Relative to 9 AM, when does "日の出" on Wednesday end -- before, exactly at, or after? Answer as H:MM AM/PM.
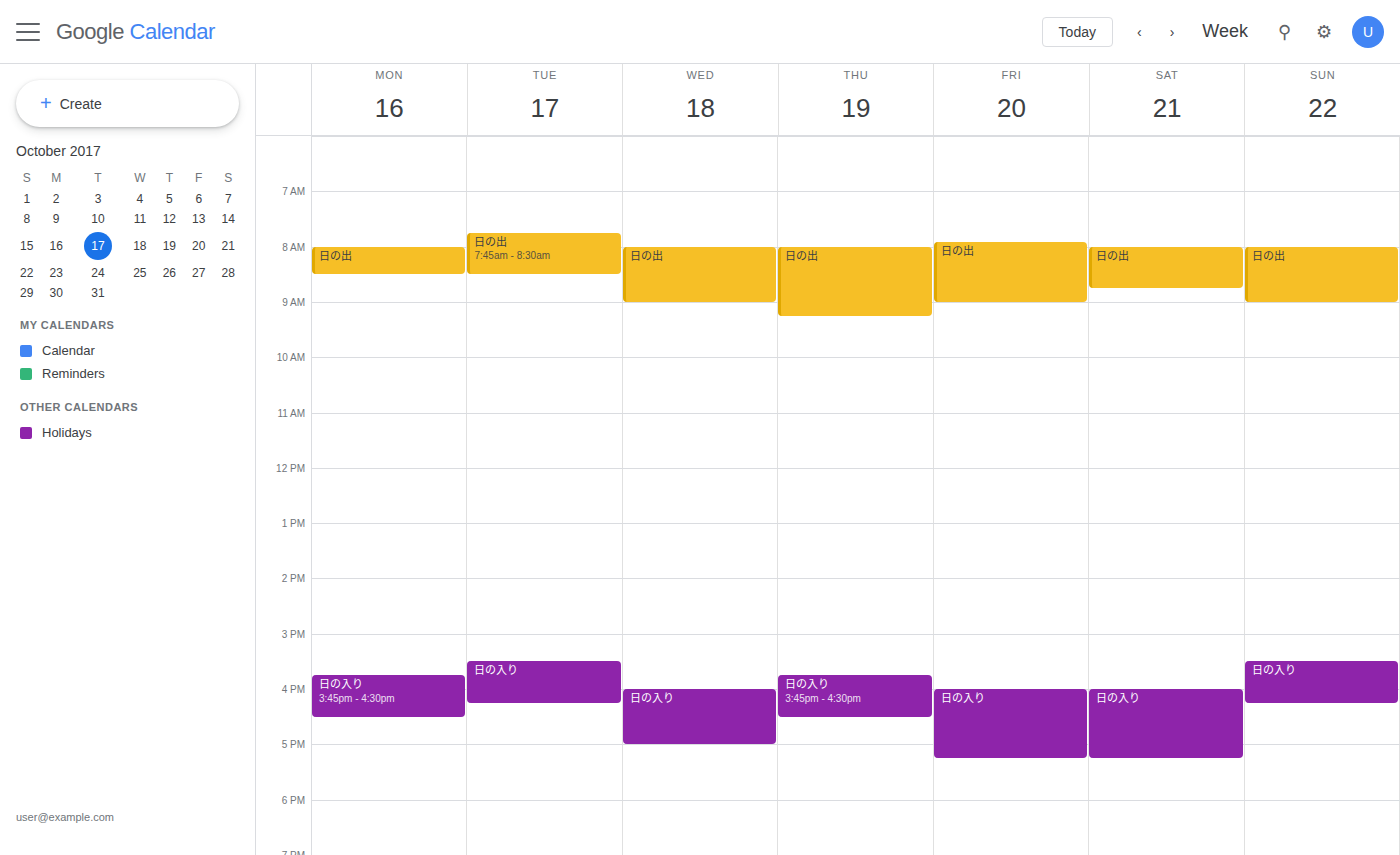
9:00 AM -- exactly at 9 AM, on the 9 AM line.